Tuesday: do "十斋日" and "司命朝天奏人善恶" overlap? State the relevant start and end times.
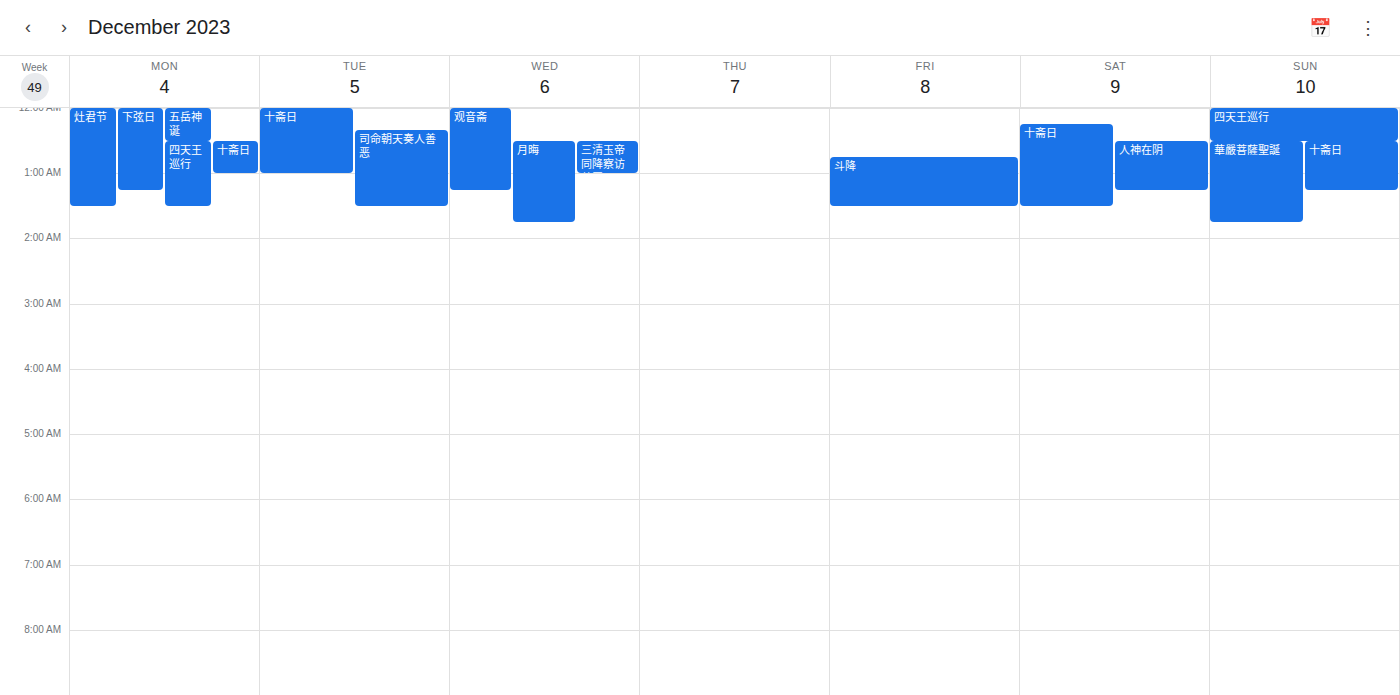
"司命朝天奏人善恶" starts at 12:20 AM, before "十斋日" ends at 1:00 AM -- they overlap.